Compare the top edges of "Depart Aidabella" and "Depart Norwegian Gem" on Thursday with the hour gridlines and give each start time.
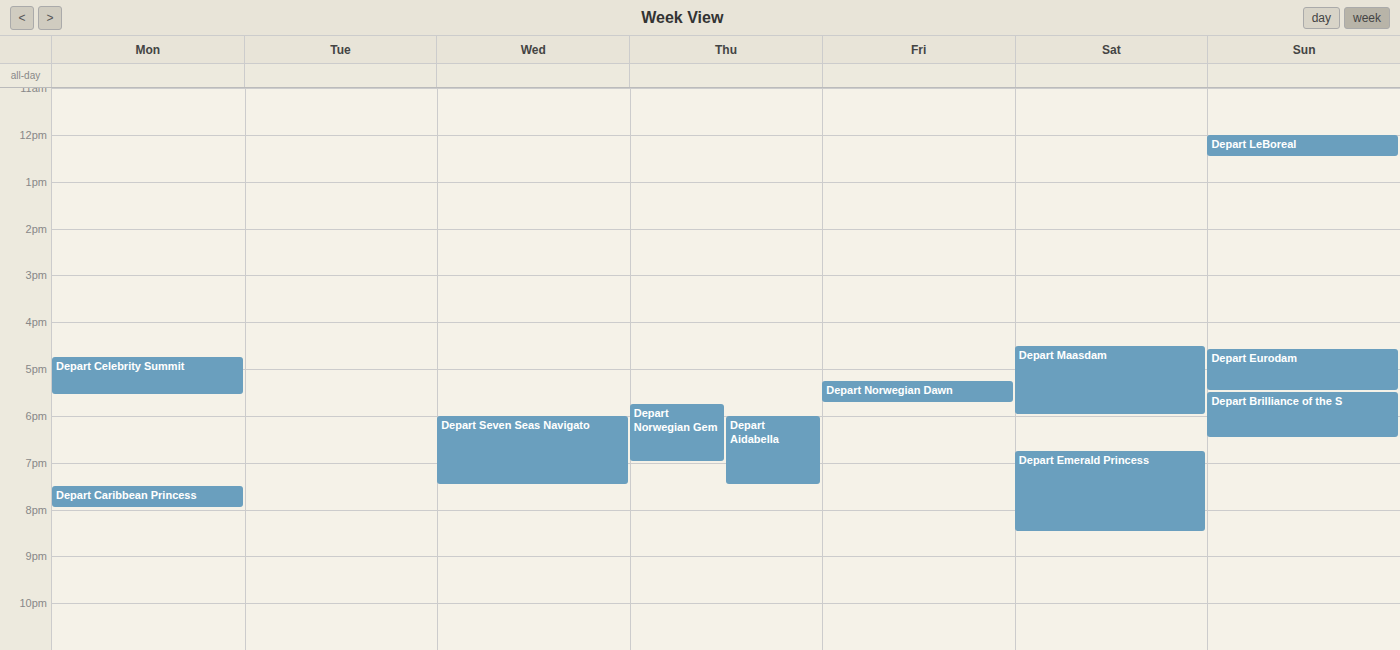
"Depart Aidabella": 18:00, exactly on the 18:00 line. "Depart Norwegian Gem": 17:45, neither: three quarters of the way from the 17:00 line to the 18:00 line.